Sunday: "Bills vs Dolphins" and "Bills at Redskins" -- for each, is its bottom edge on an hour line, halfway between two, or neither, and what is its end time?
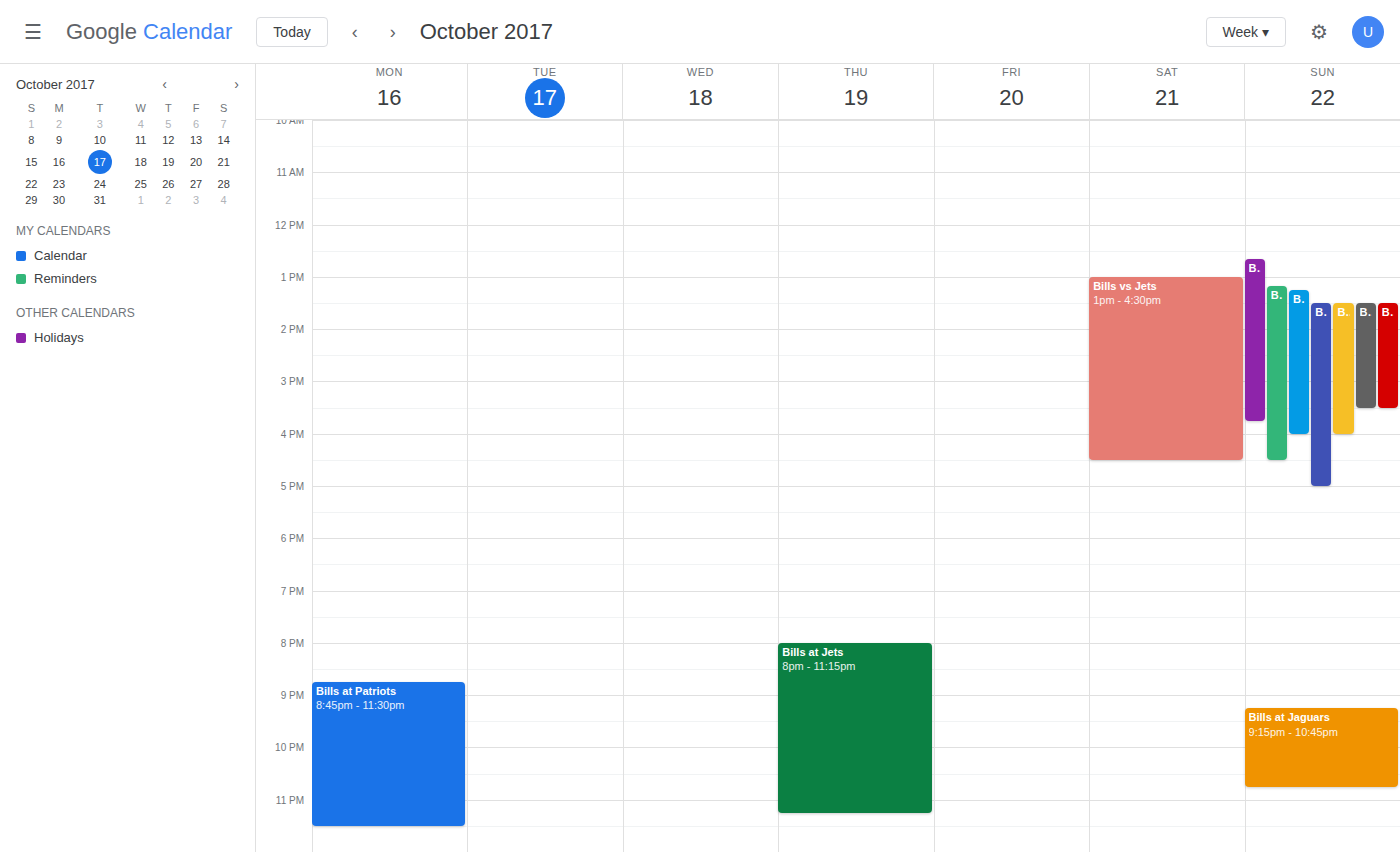
"Bills vs Dolphins": 3:30 PM, halfway between the 3 PM and 4 PM lines. "Bills at Redskins": 4:30 PM, halfway between the 4 PM and 5 PM lines.